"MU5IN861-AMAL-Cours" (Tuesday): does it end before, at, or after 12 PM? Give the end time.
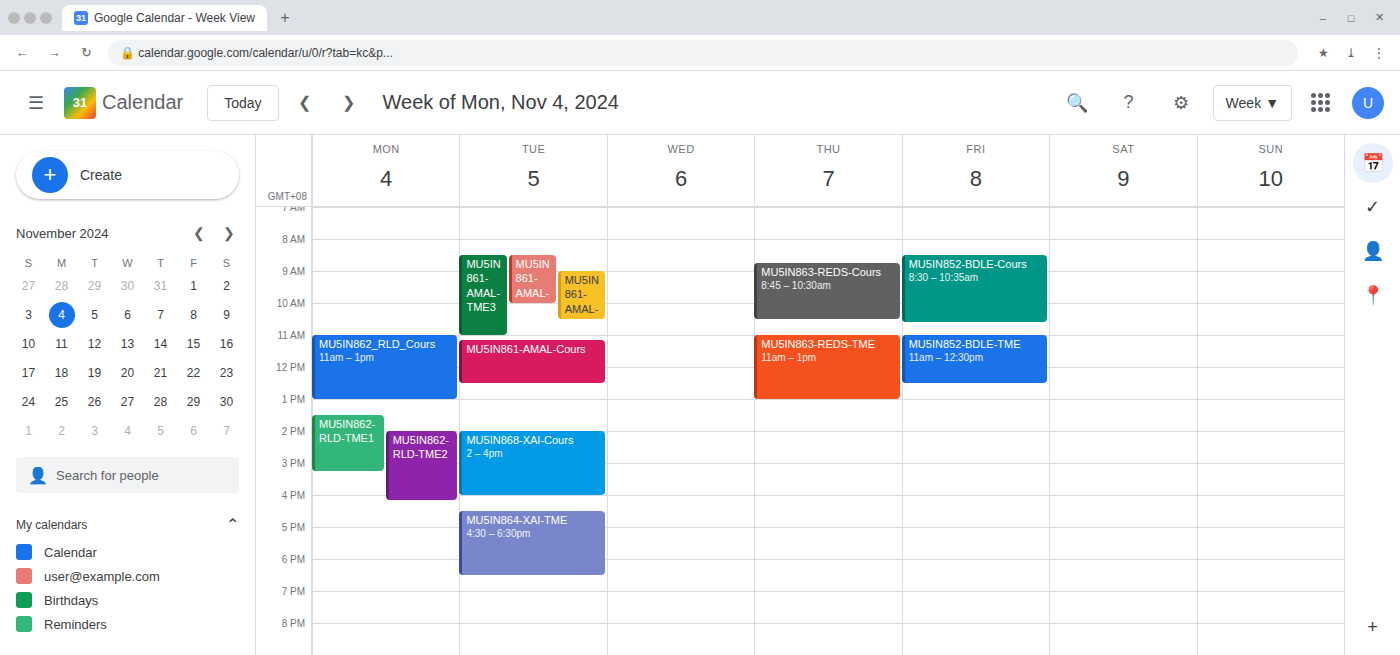
12:30 PM -- after 12 PM, 30 minutes below the 12 PM line.